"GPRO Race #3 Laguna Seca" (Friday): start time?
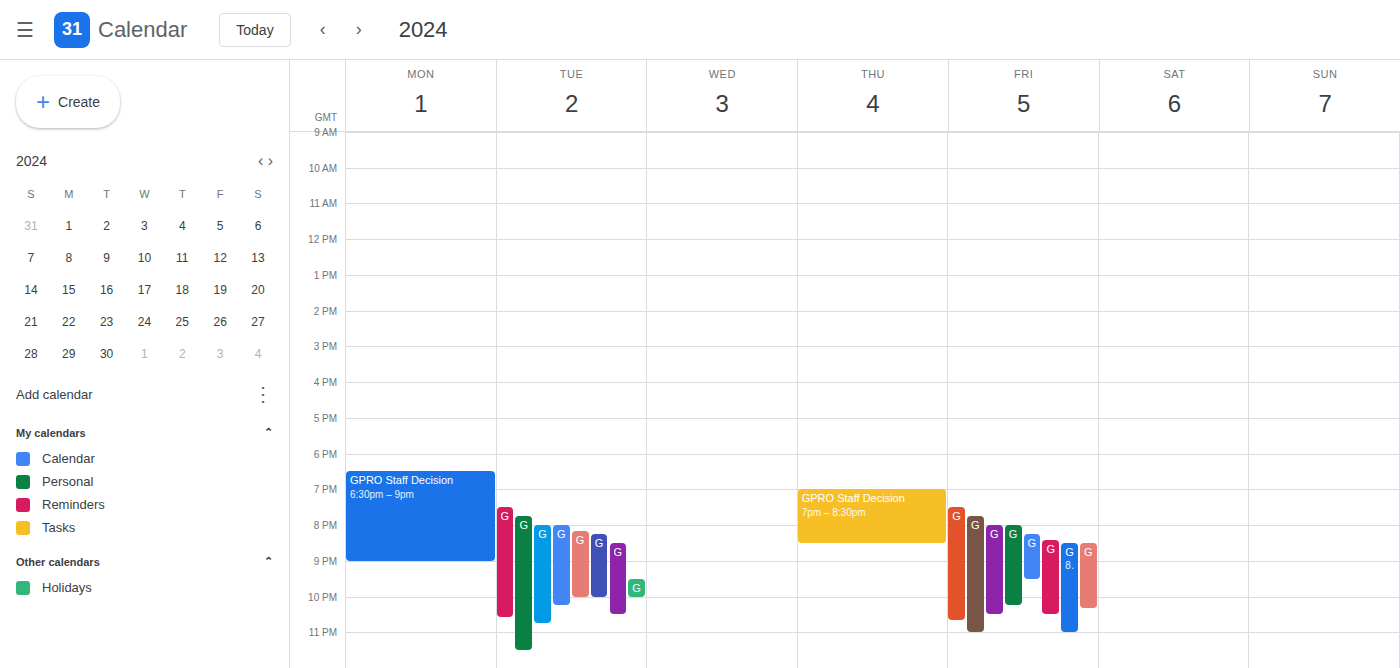
20:00